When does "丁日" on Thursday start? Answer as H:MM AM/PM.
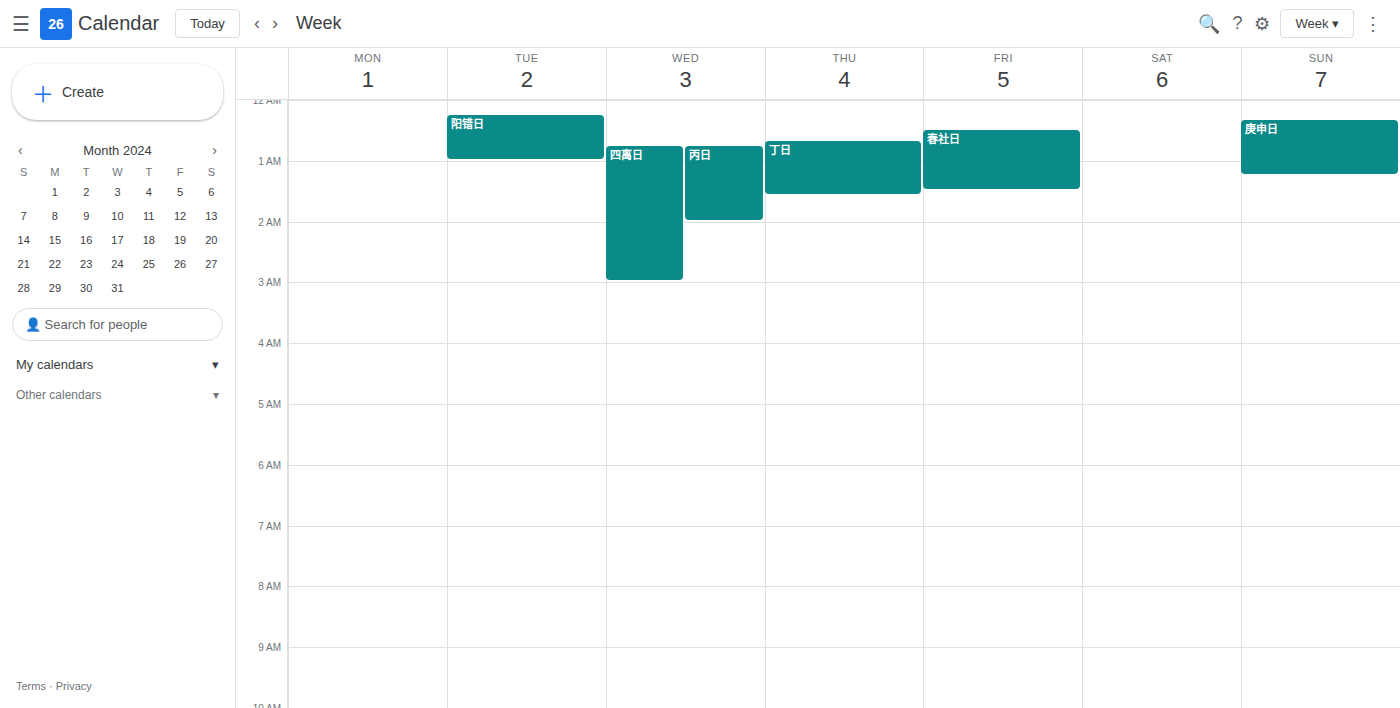
12:40 AM